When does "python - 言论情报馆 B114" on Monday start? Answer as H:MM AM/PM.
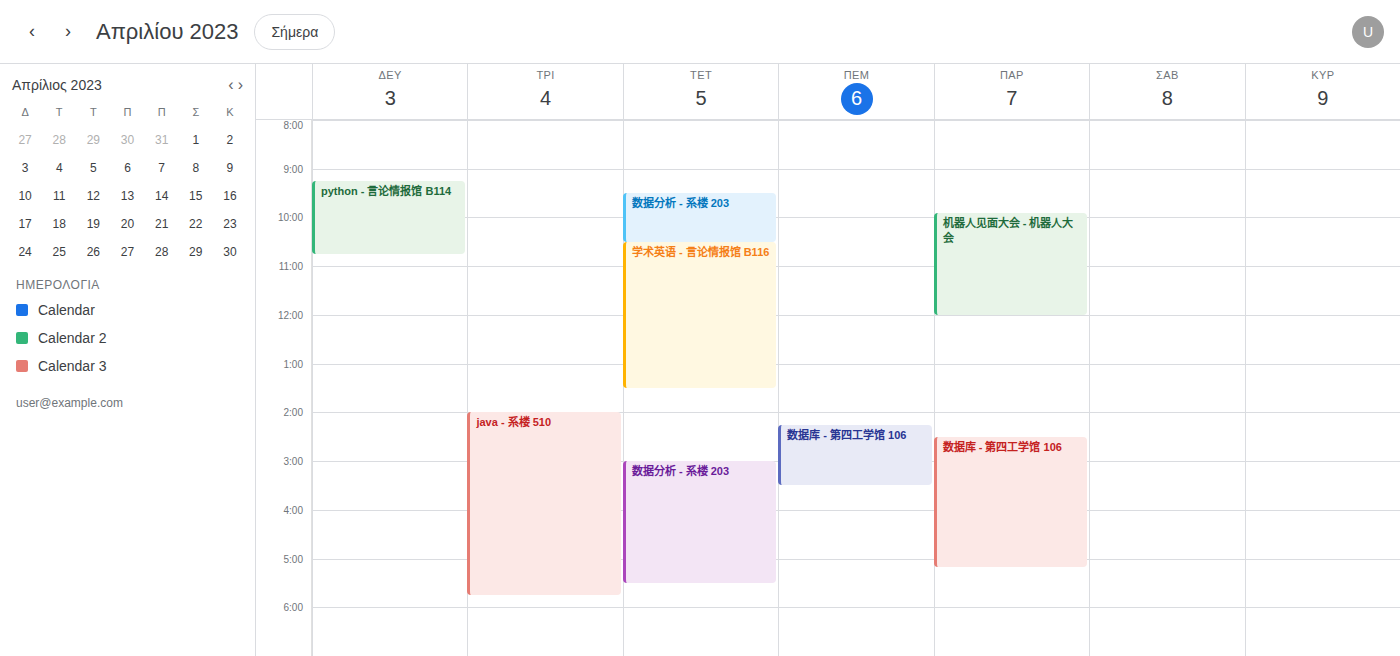
9:15 AM